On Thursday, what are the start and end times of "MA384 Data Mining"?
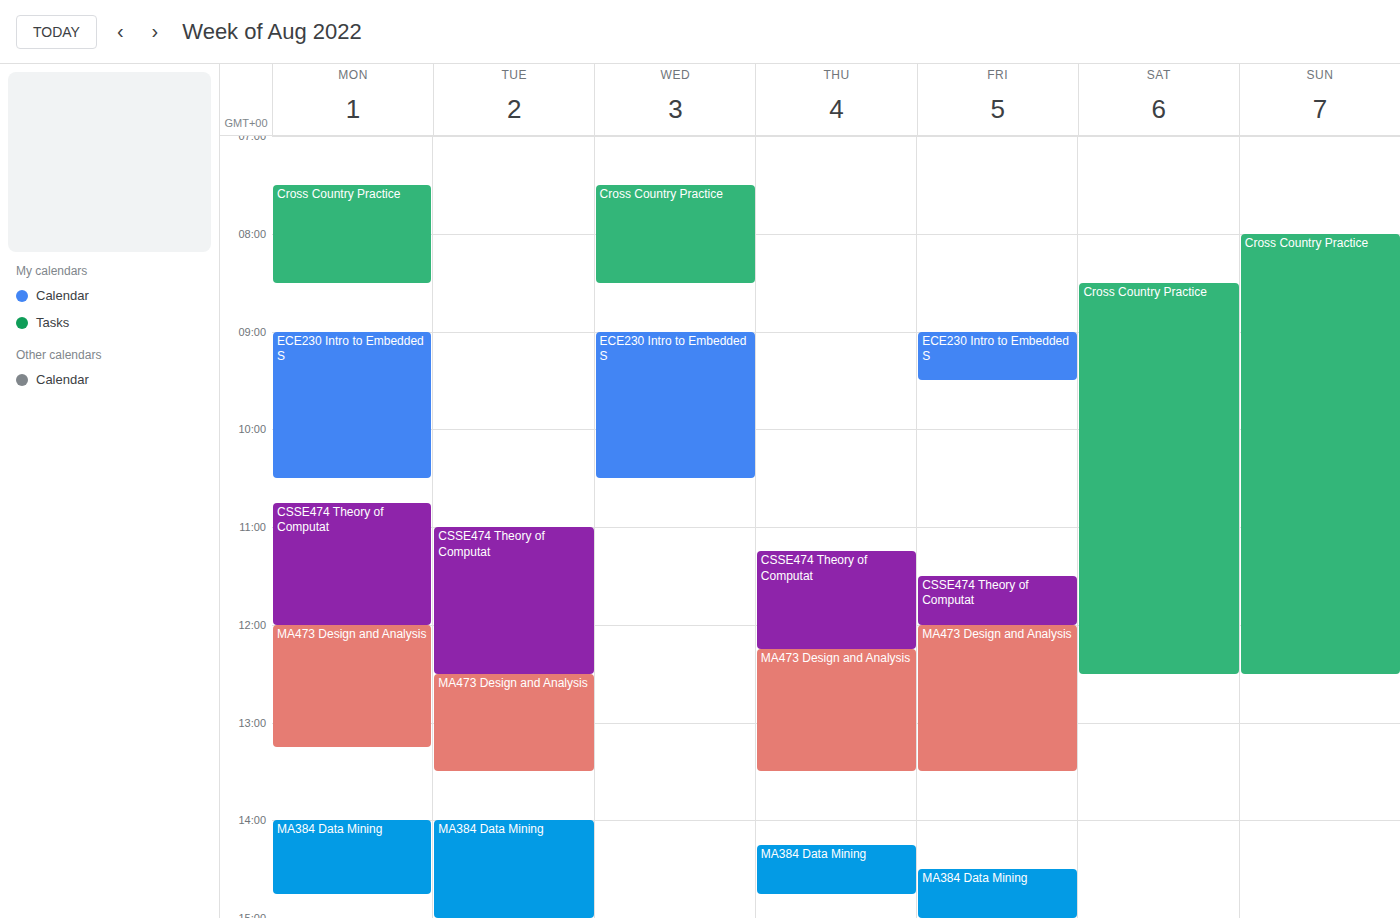
14:15 to 14:45